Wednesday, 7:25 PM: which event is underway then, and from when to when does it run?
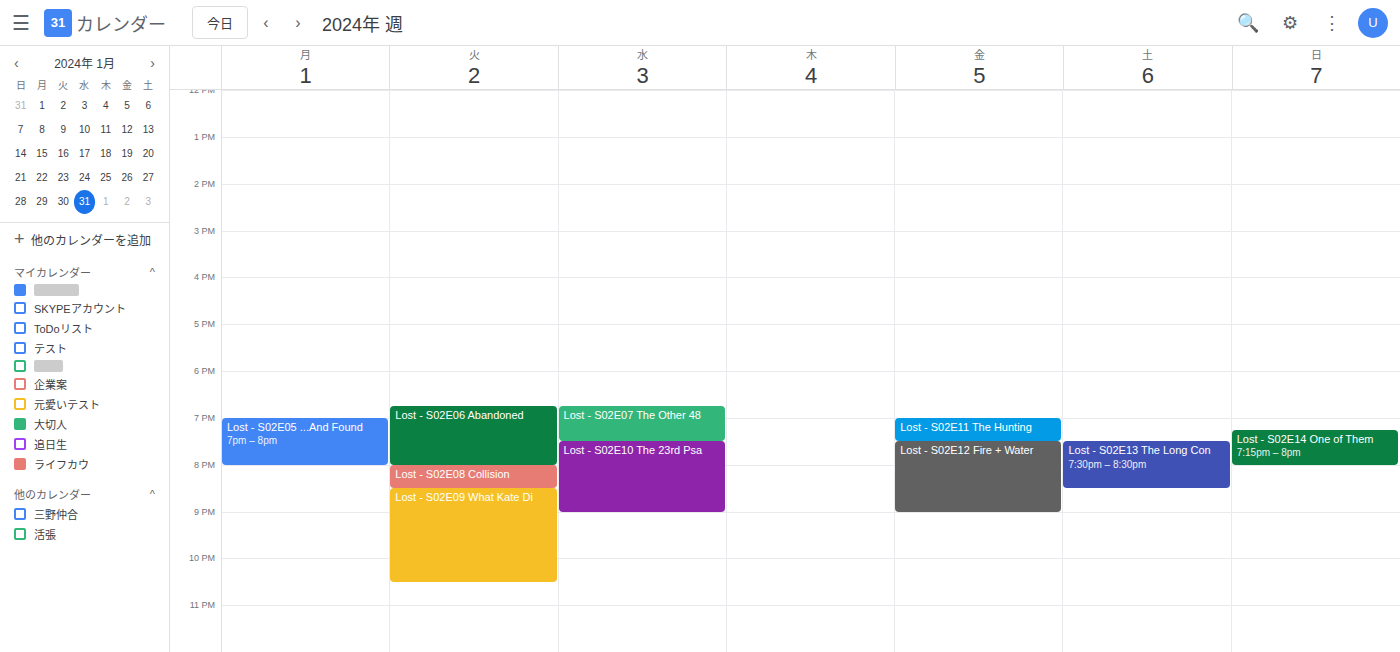
"Lost - S02E07 The Other 48", 6:45 PM to 7:30 PM